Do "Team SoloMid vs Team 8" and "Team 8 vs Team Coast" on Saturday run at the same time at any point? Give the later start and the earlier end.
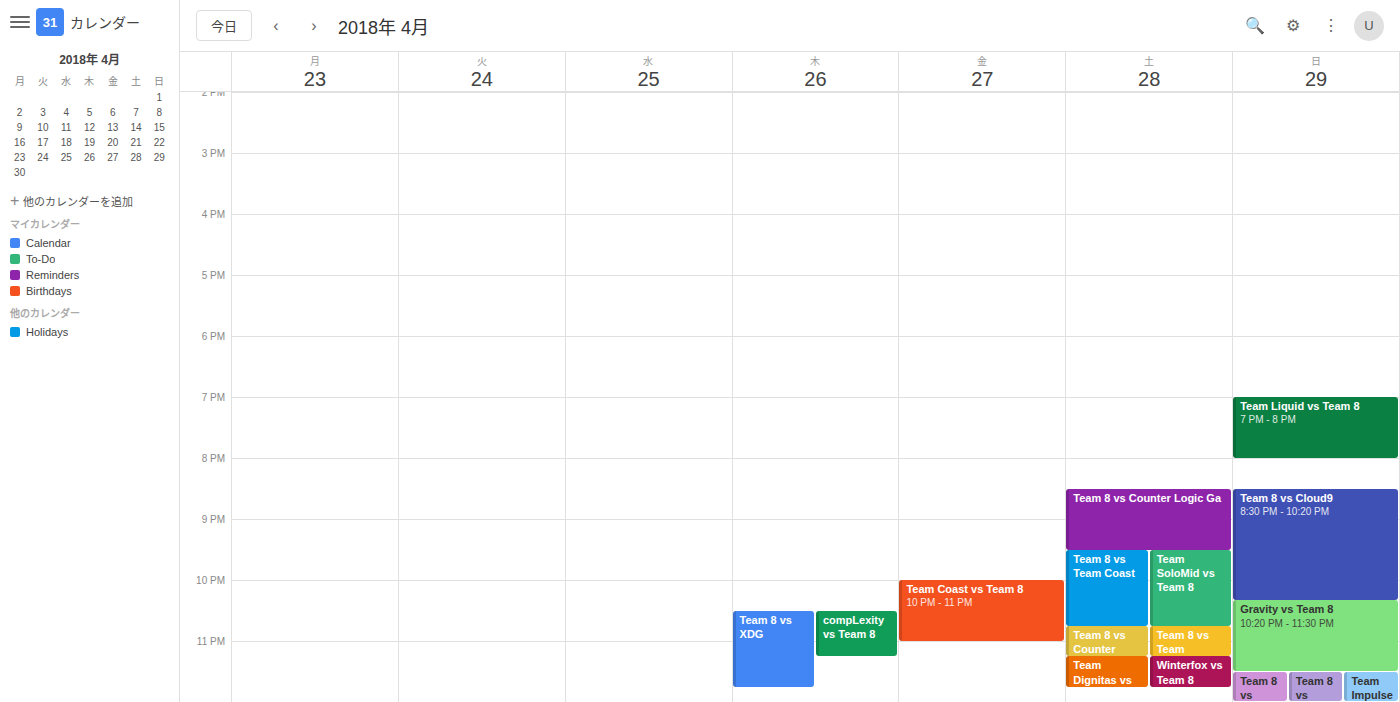
"Team 8 vs Team Coast" runs 9:30 PM to 10:45 PM, inside "Team SoloMid vs Team 8" -- they overlap.